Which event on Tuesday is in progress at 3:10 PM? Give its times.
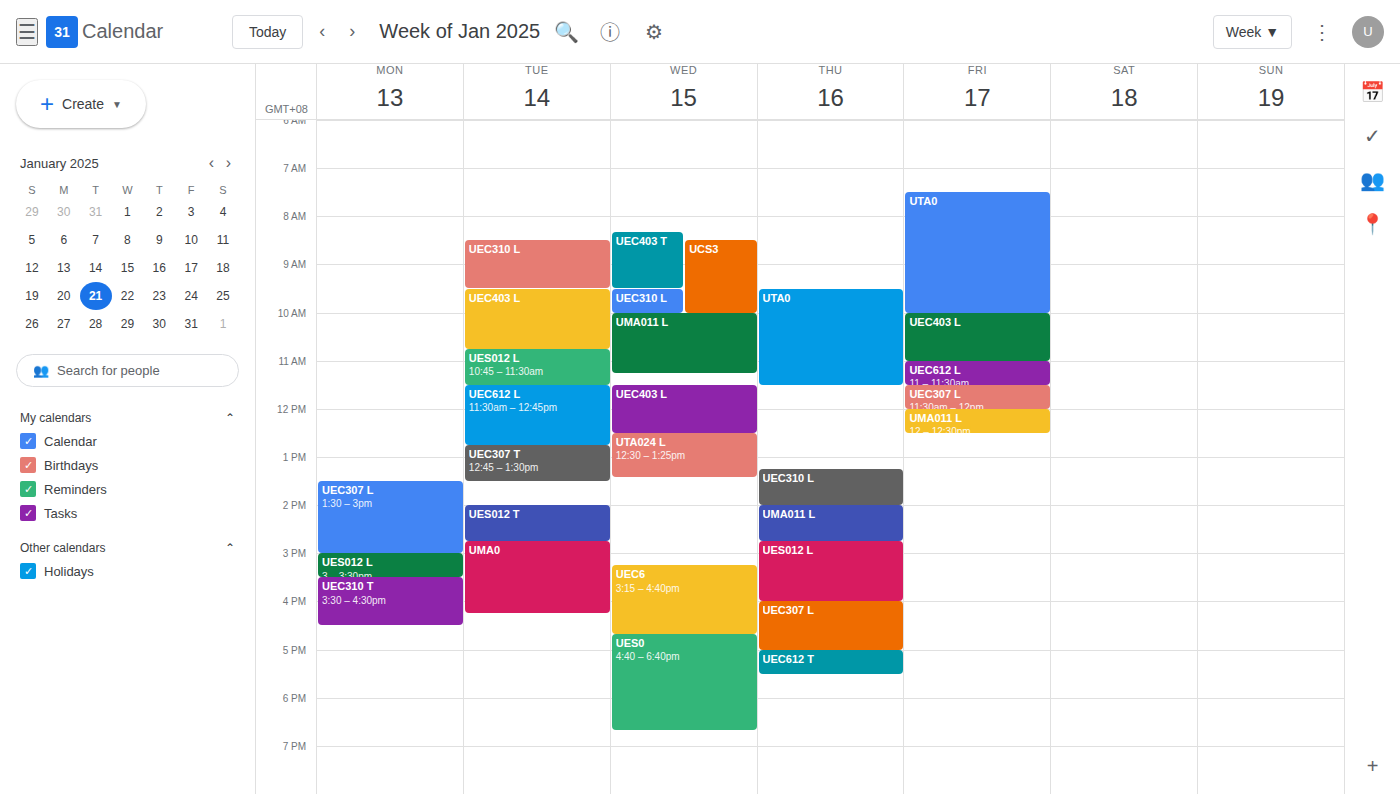
"UMA0", 2:45 PM to 4:15 PM